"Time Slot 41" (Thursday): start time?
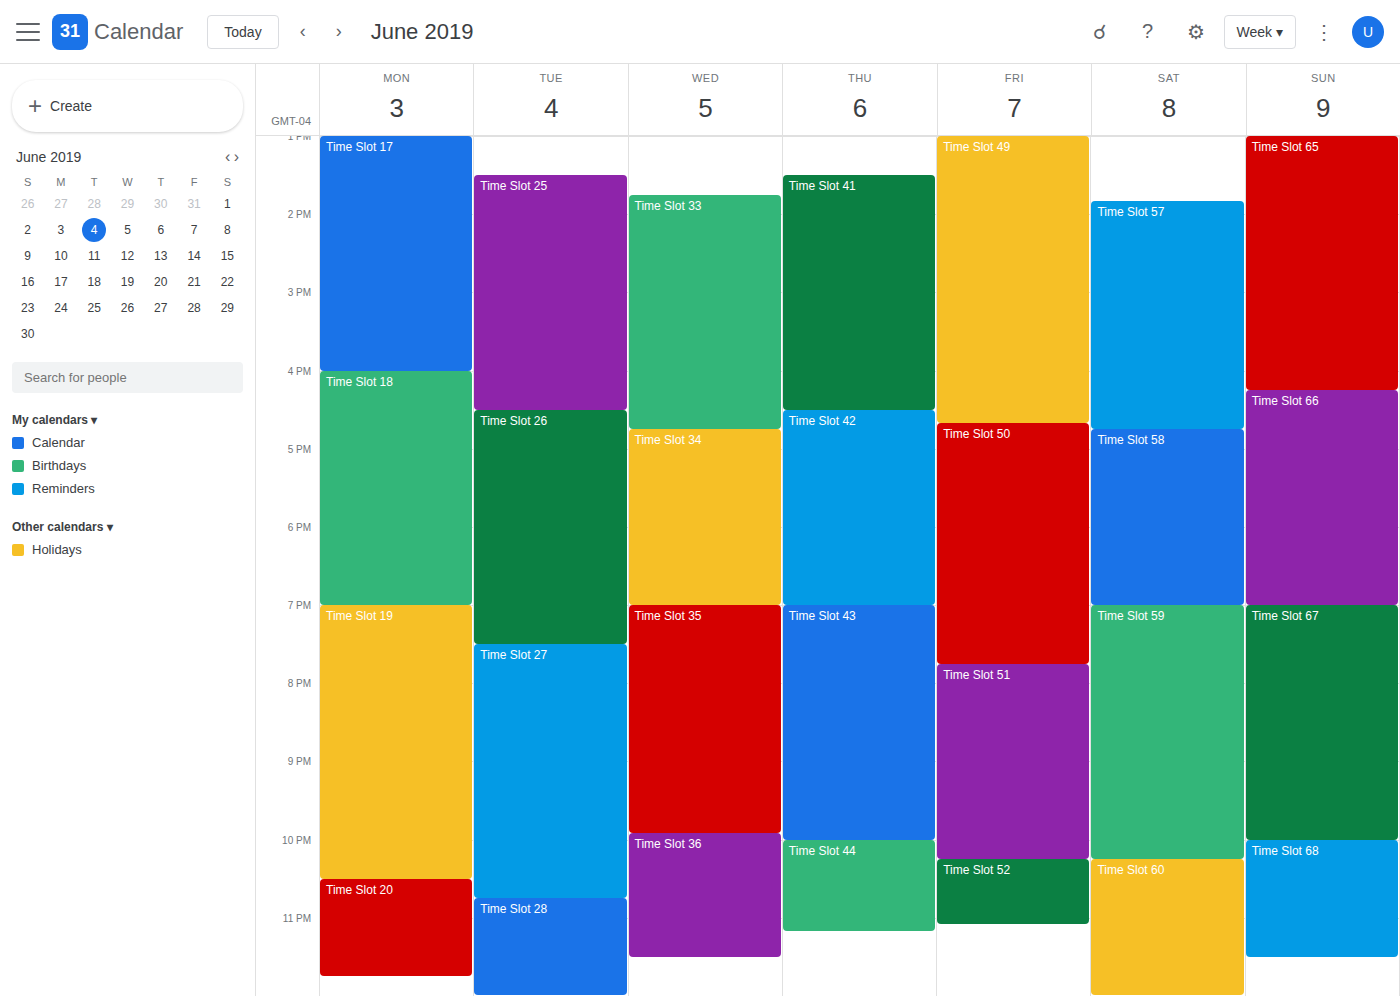
1:30 PM